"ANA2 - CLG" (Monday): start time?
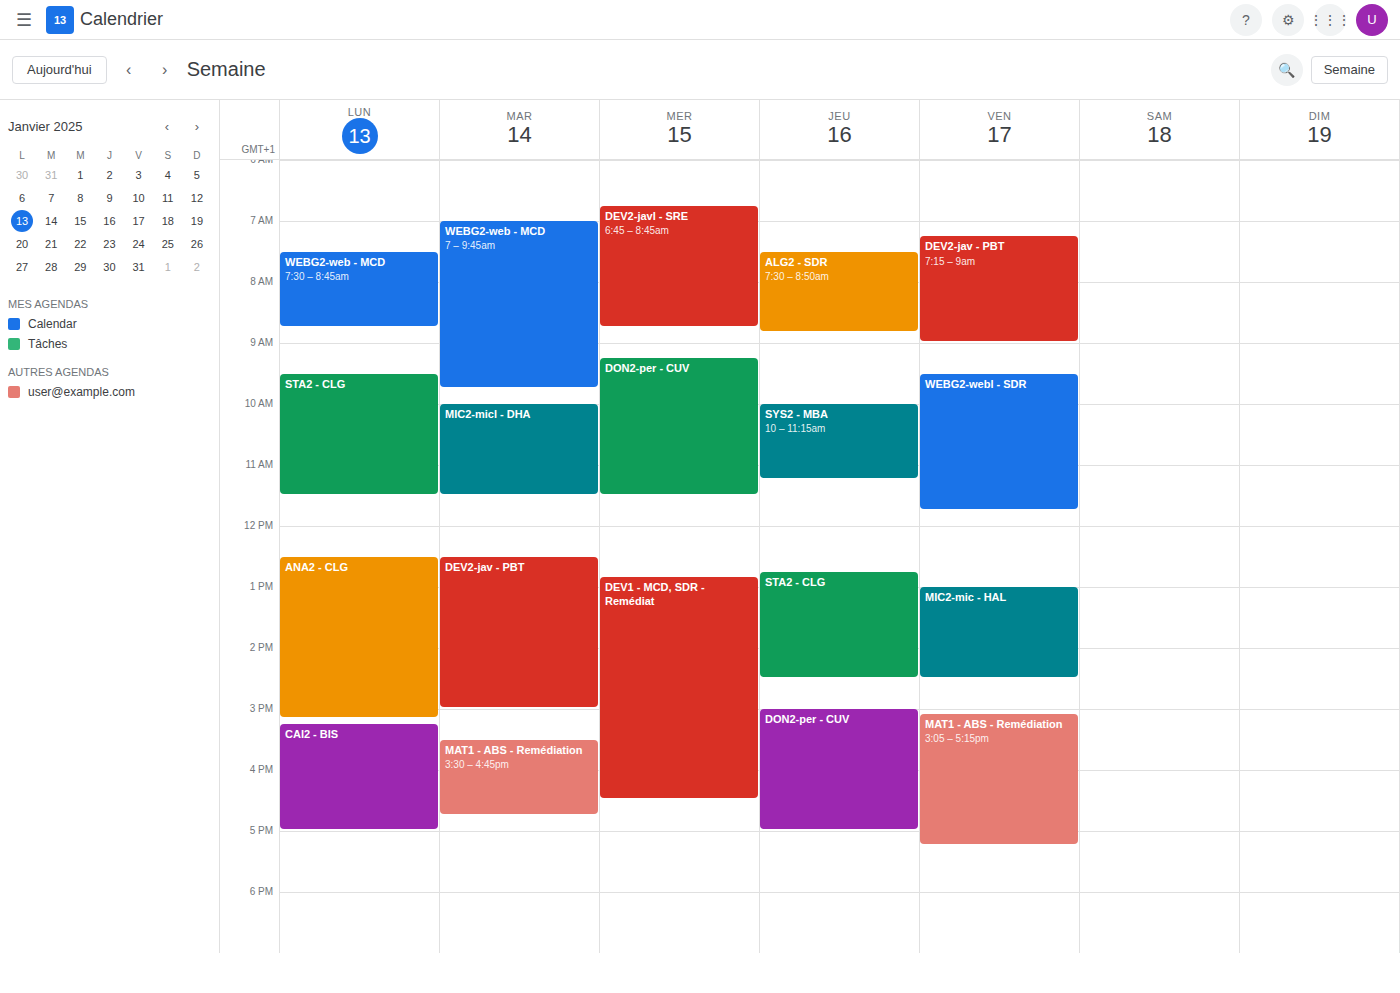
12:30 PM